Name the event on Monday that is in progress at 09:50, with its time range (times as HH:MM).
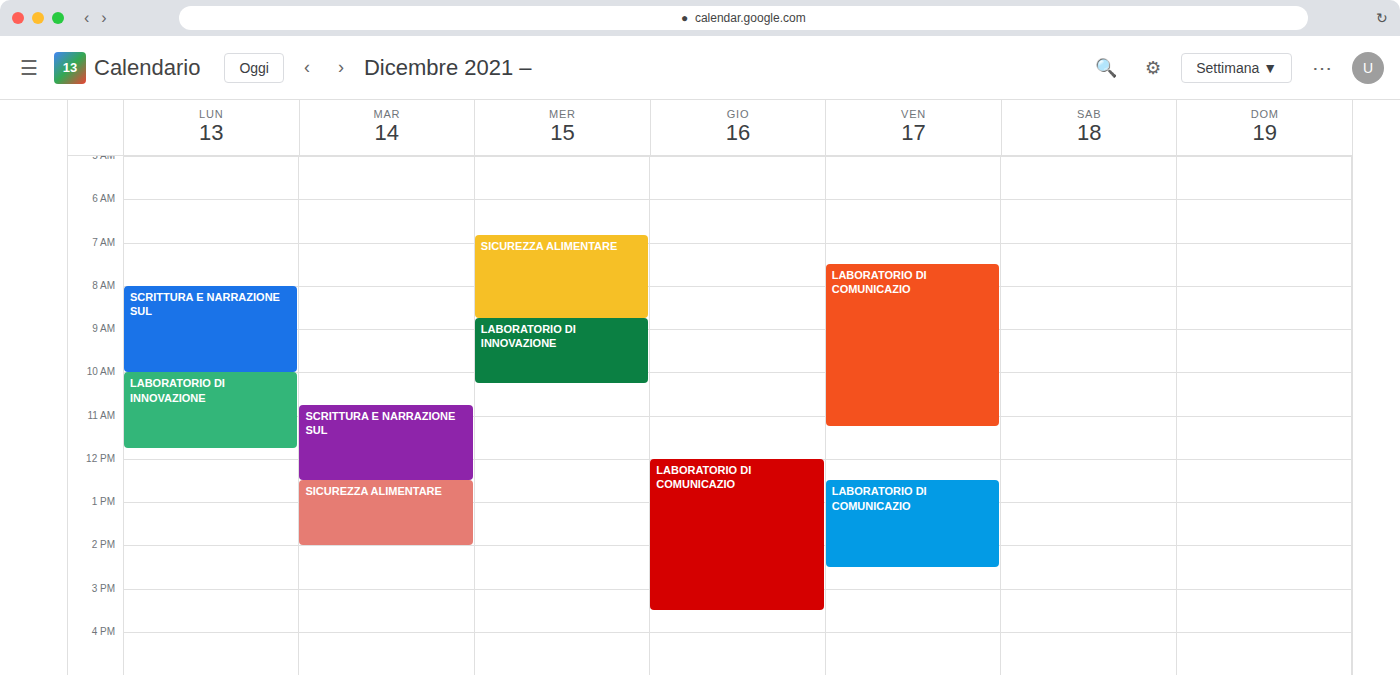
"SCRITTURA E NARRAZIONE SUL", 08:00 to 10:00